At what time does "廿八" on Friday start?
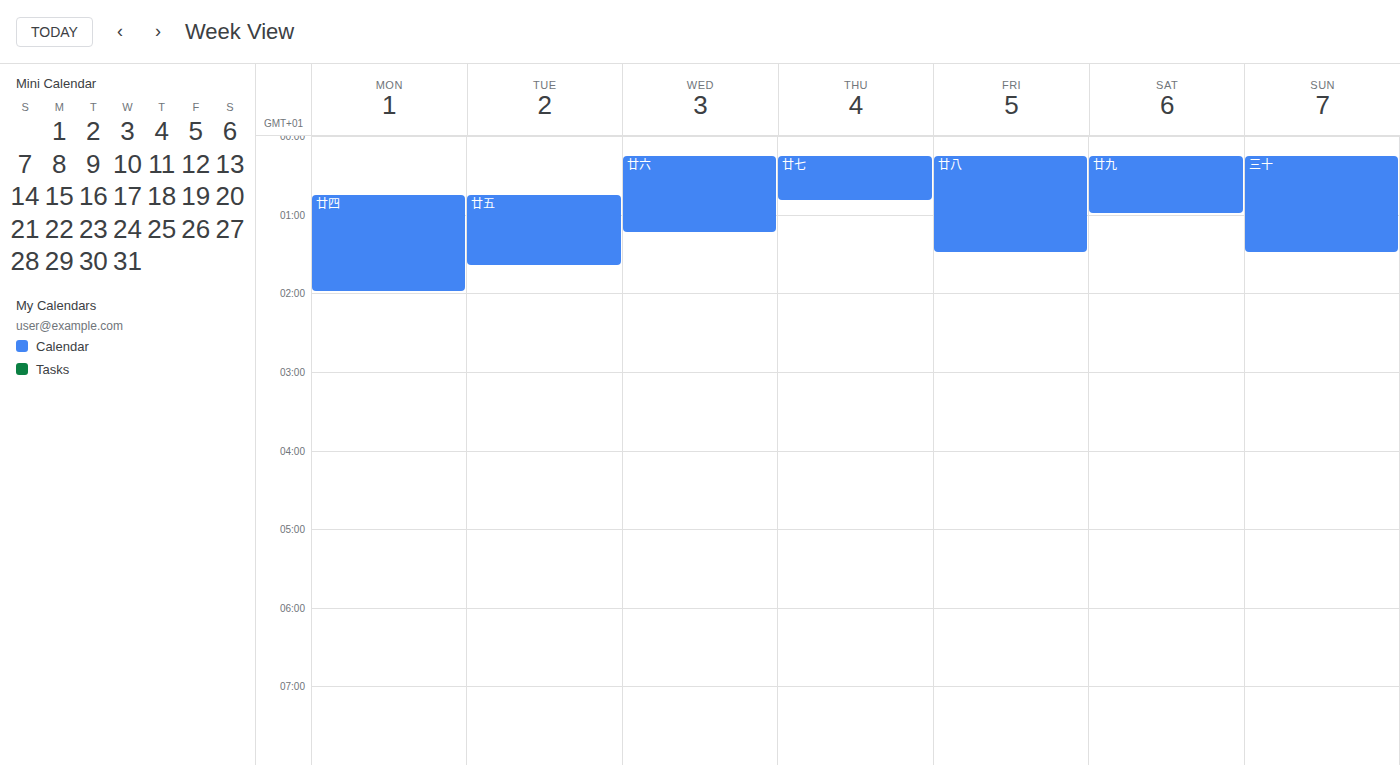
12:15 AM